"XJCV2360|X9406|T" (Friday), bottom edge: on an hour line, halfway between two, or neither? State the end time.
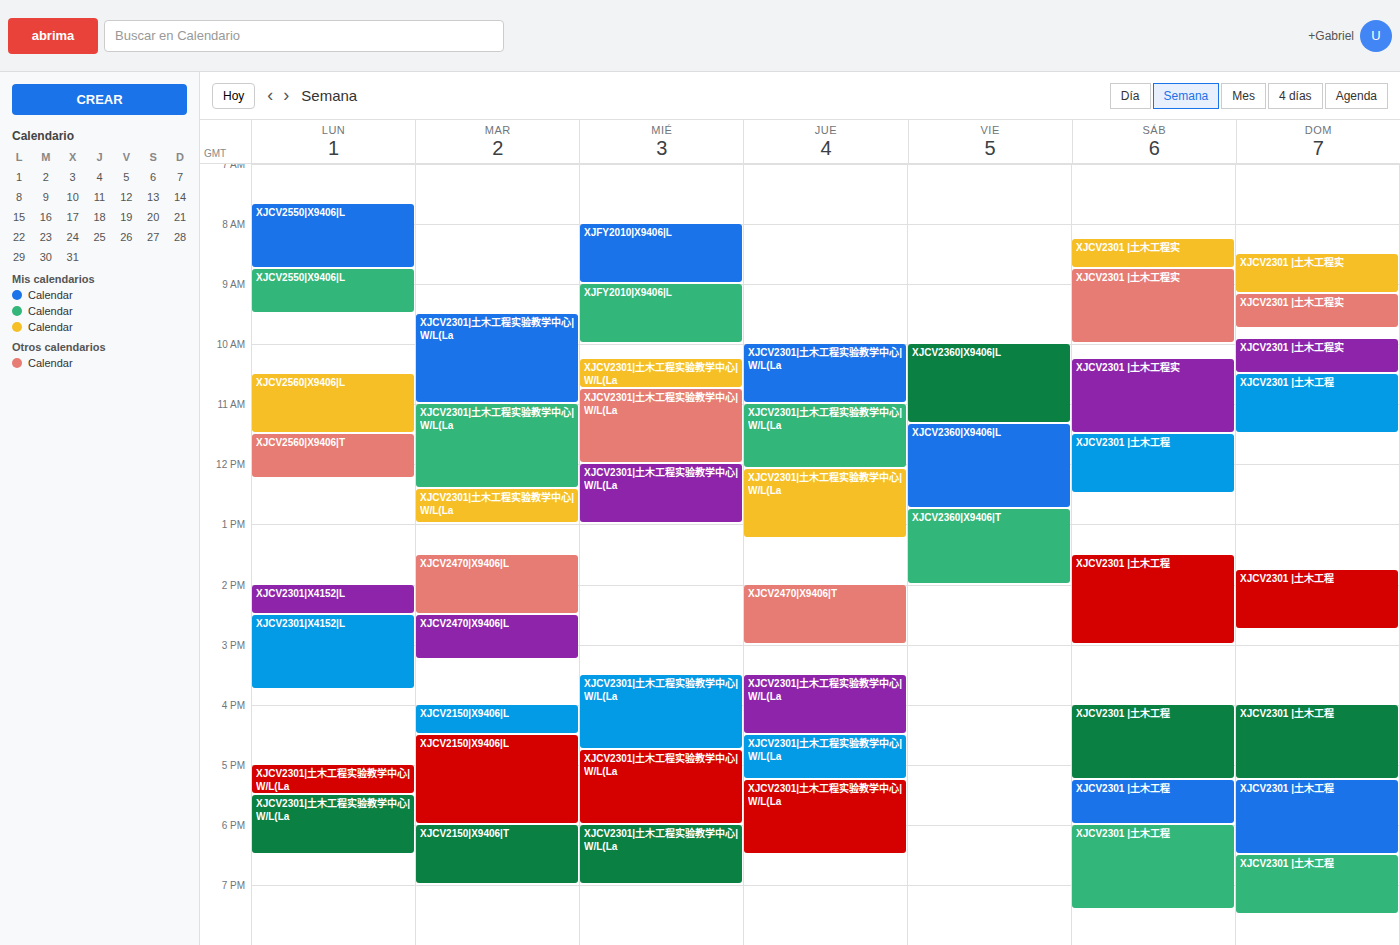
2:00 PM -- exactly on the 2 PM line.